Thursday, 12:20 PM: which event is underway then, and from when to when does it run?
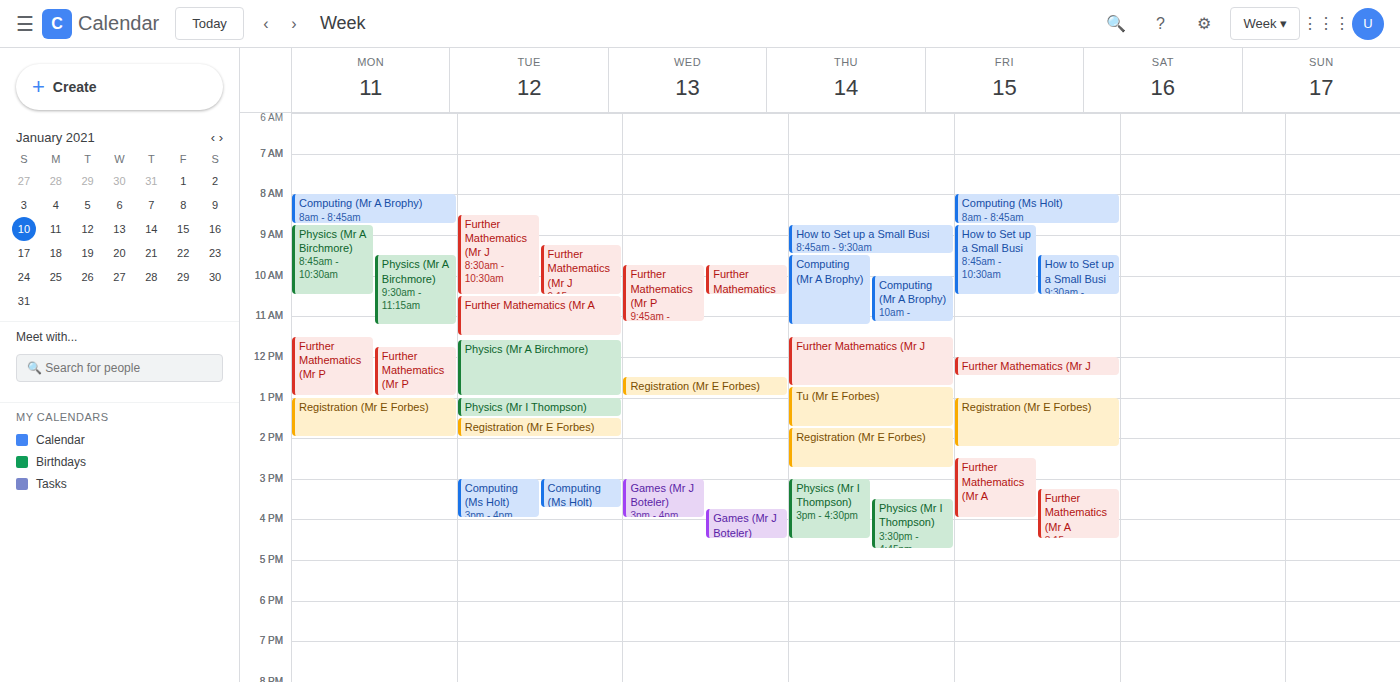
"Further Mathematics (Mr J", 11:30 AM to 12:45 PM